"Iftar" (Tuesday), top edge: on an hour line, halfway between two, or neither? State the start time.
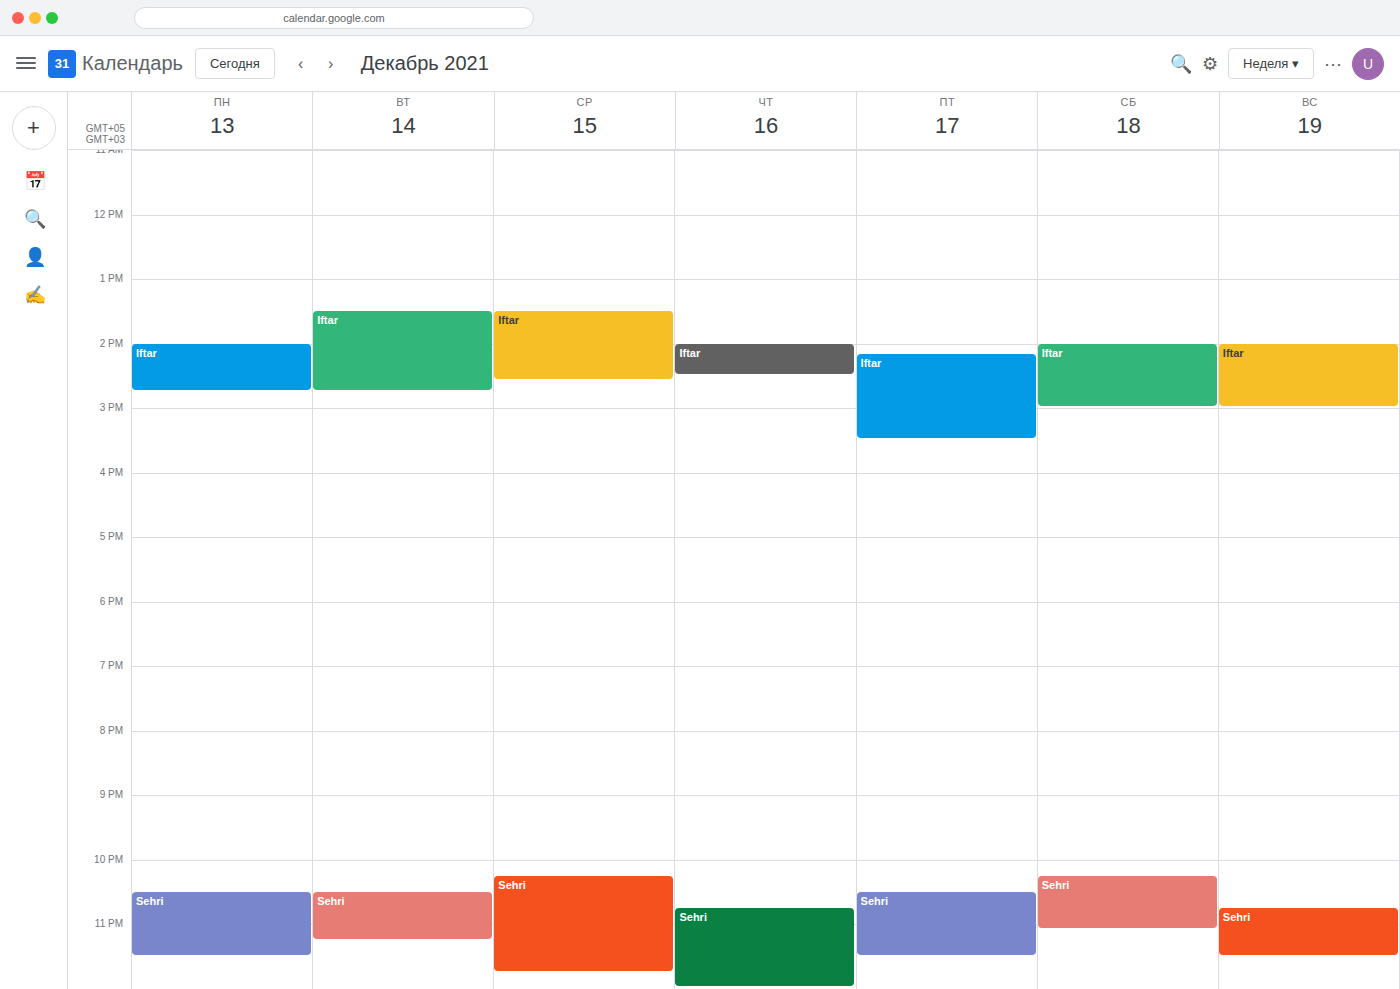
1:30 PM -- halfway between the 1 PM and 2 PM lines.